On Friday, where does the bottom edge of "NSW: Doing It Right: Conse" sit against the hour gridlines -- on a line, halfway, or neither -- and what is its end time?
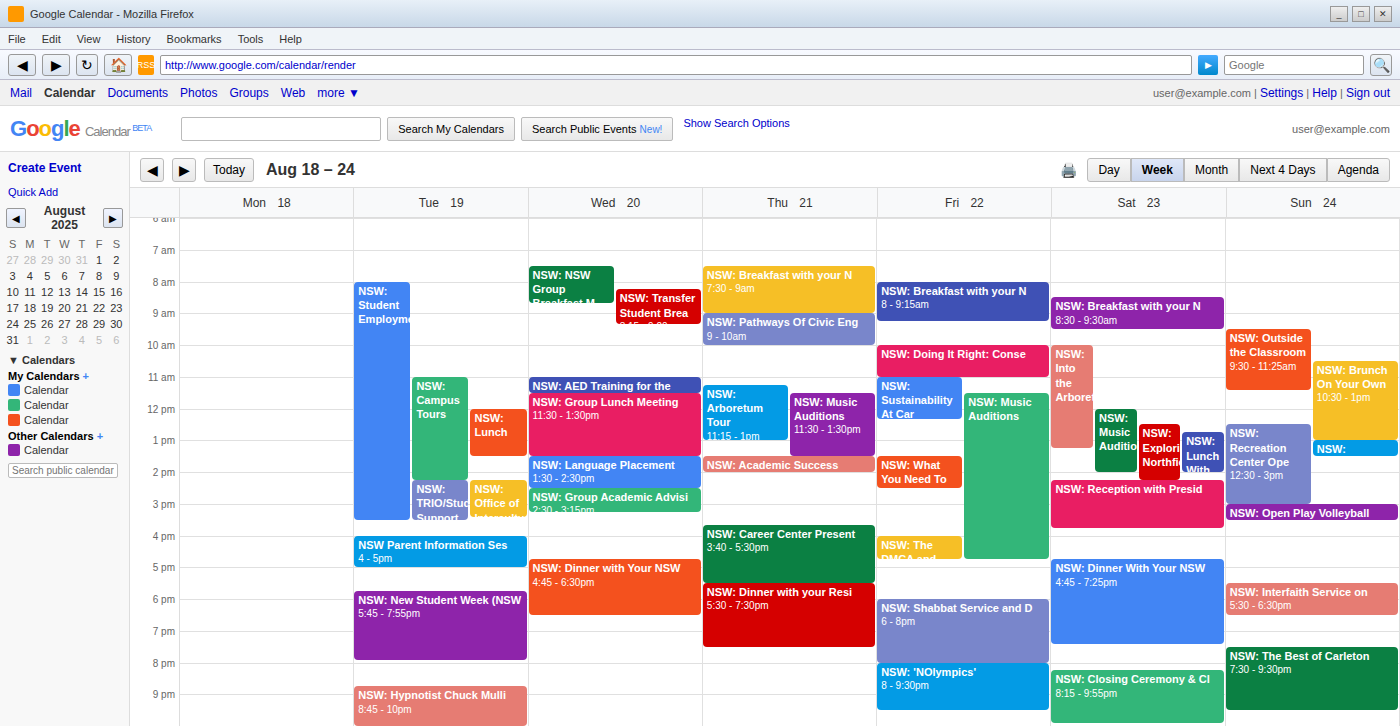
11:00 AM -- exactly on the 11 AM line.